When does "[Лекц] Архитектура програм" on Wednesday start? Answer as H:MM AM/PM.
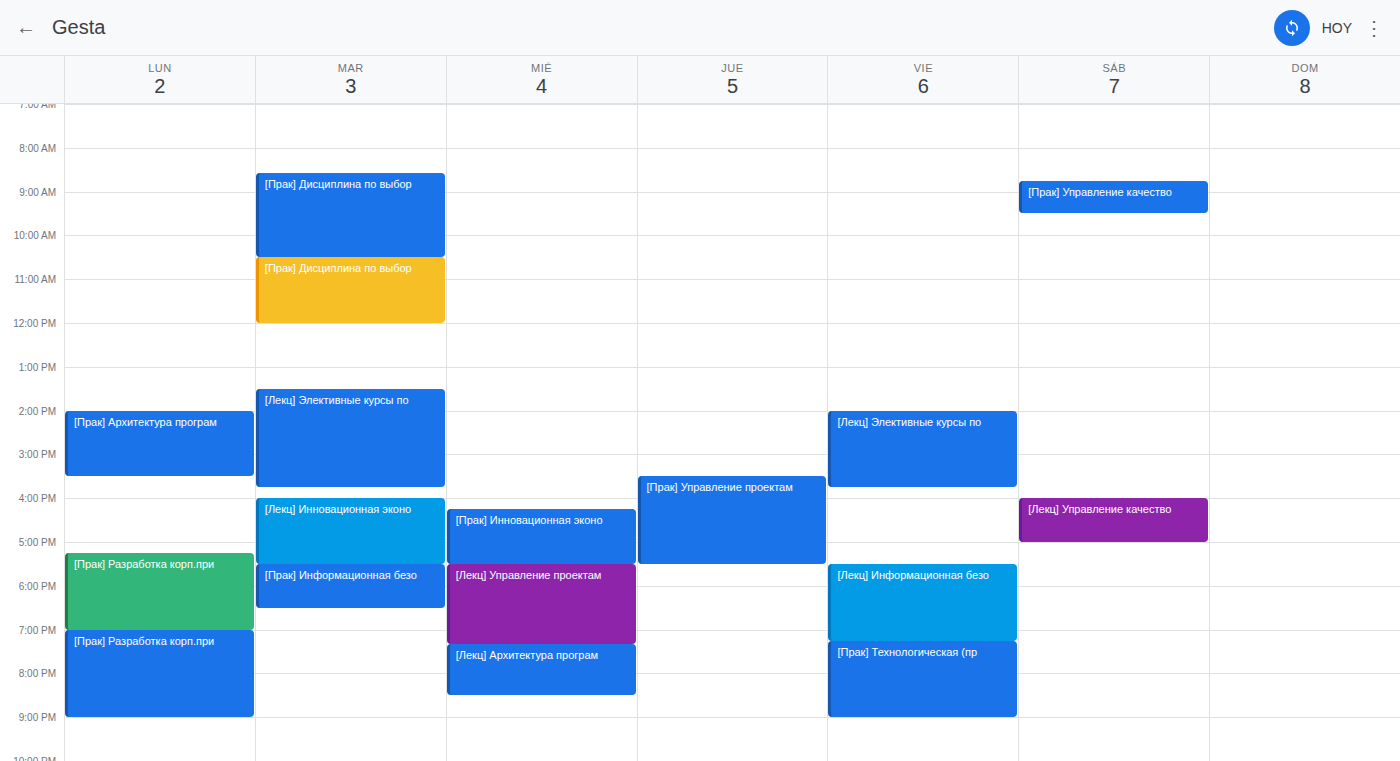
7:20 PM